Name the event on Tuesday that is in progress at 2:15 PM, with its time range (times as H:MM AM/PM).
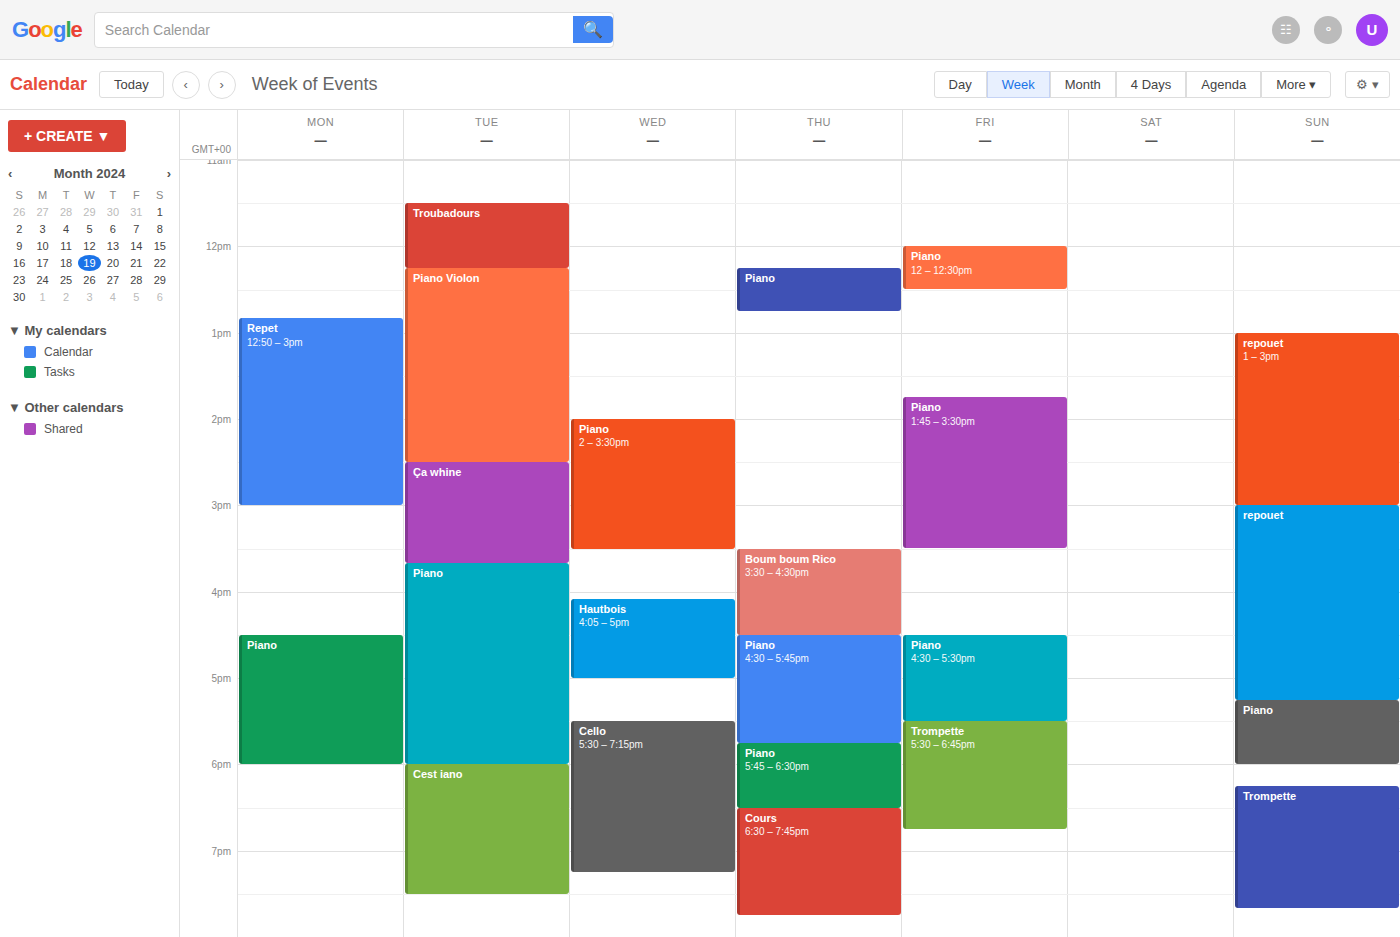
"Piano Violon", 12:15 PM to 2:30 PM